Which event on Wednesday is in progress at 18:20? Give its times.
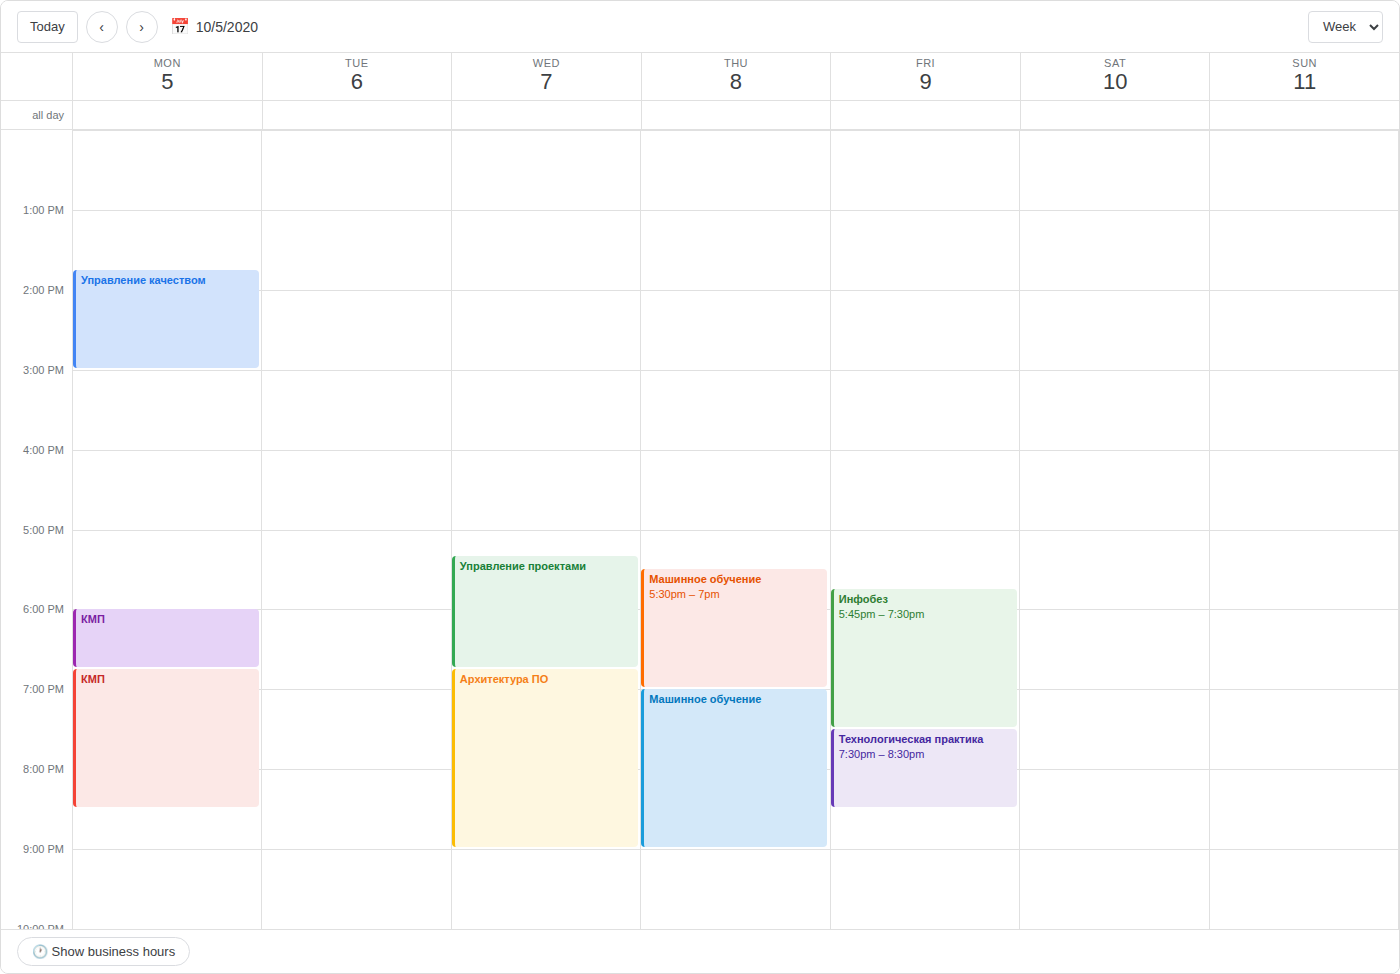
"Управление проектами", 17:20 to 18:45